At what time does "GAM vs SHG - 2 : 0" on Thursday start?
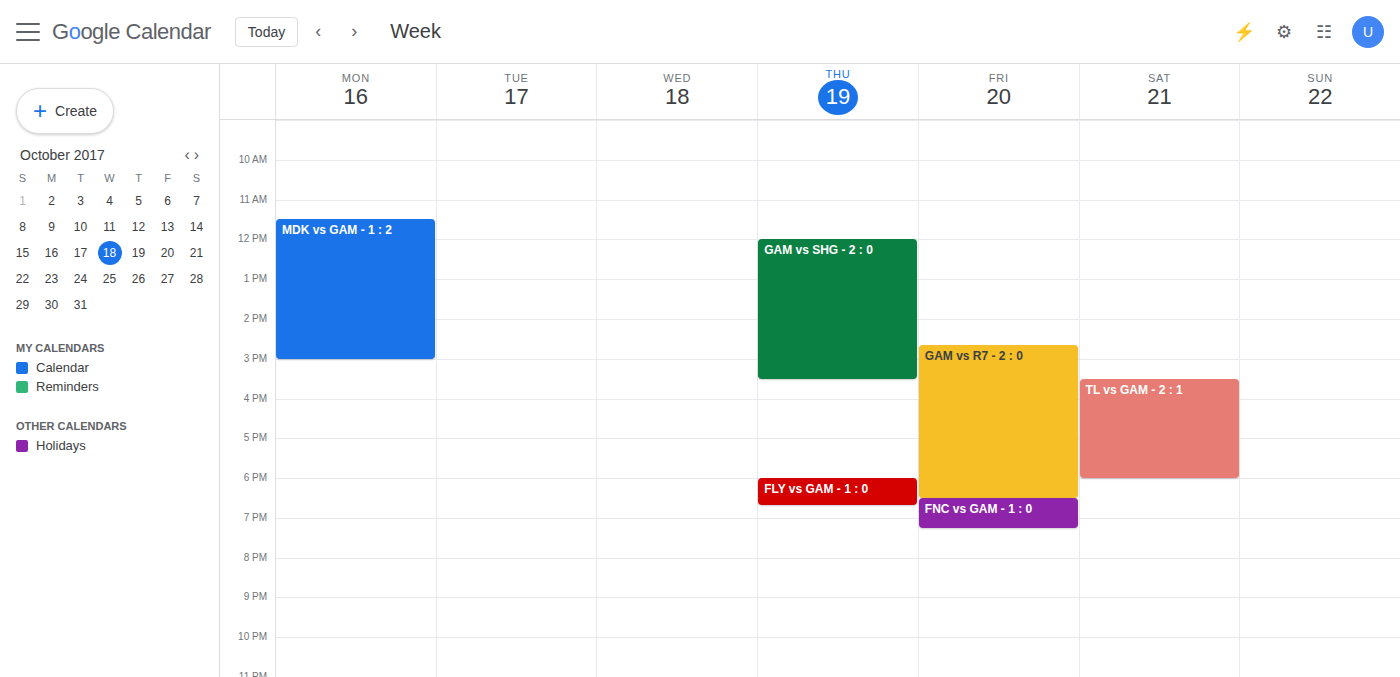
12:00 PM